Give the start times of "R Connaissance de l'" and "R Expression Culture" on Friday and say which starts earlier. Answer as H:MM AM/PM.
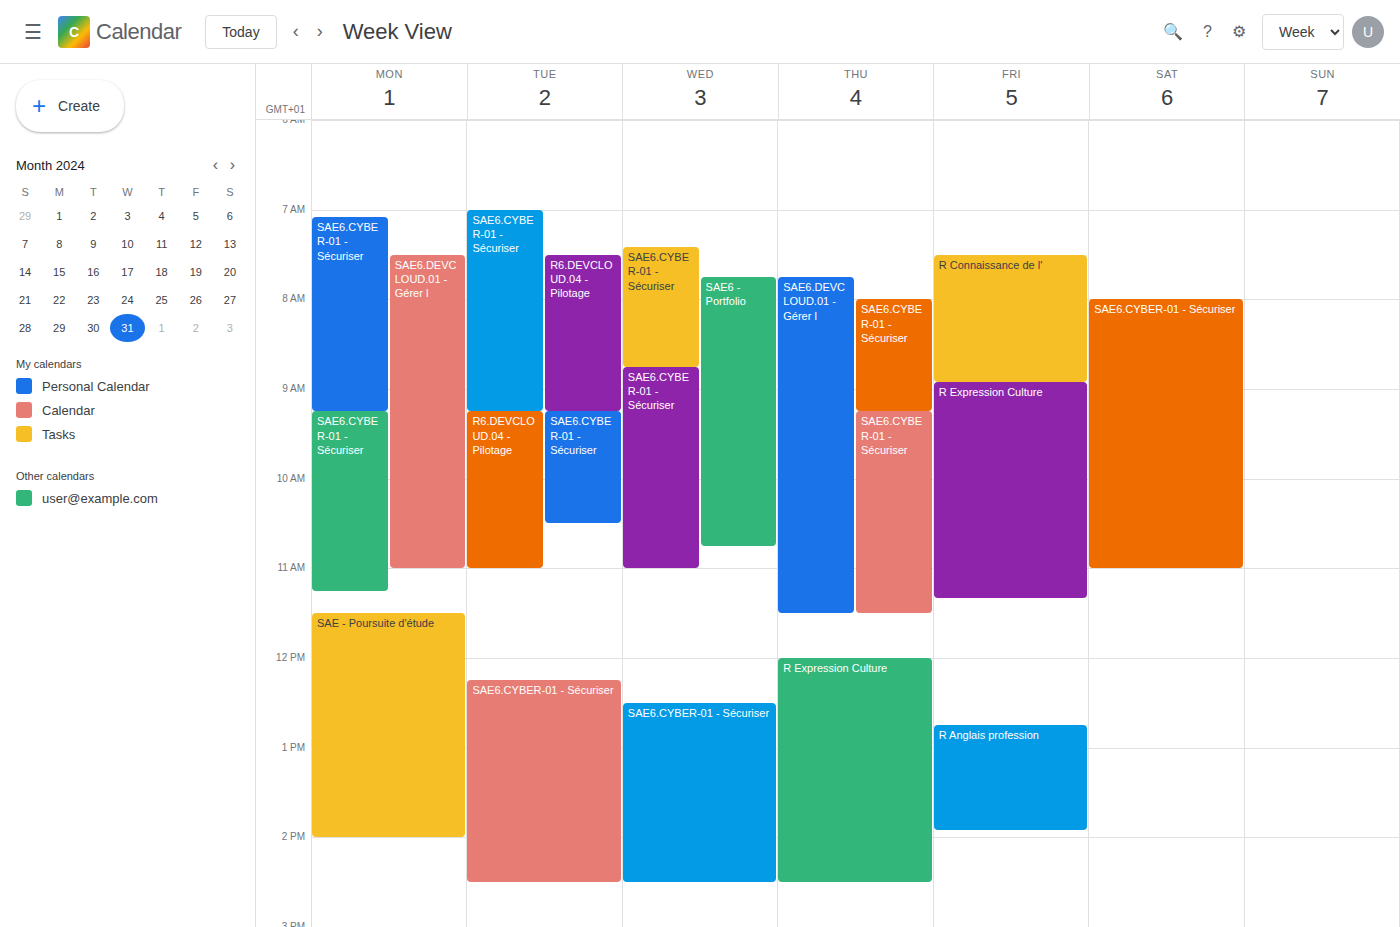
"R Connaissance de l'" 7:30 AM; "R Expression Culture" 8:55 AM.